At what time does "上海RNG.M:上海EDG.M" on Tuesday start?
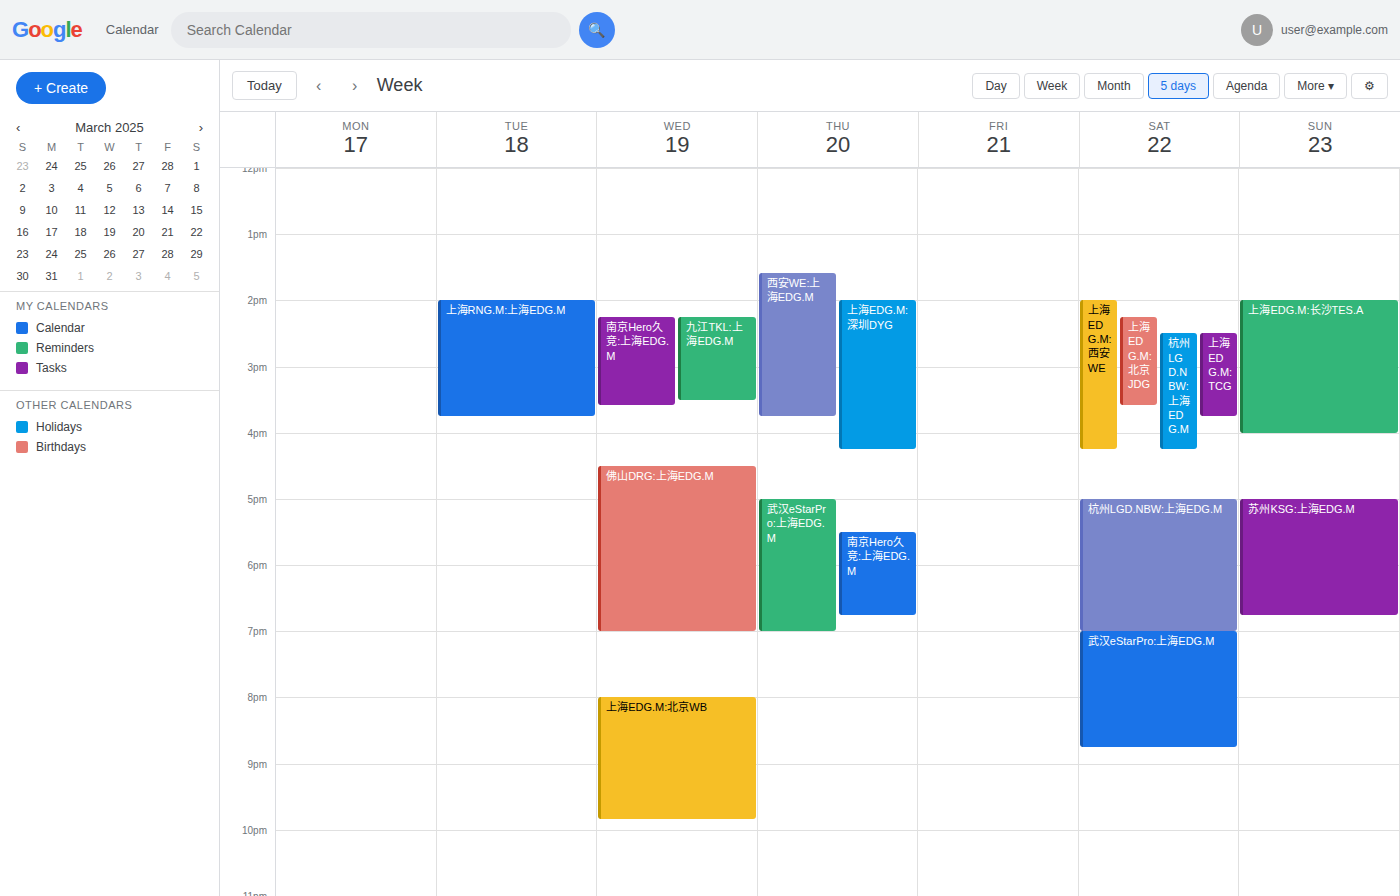
2:00 PM